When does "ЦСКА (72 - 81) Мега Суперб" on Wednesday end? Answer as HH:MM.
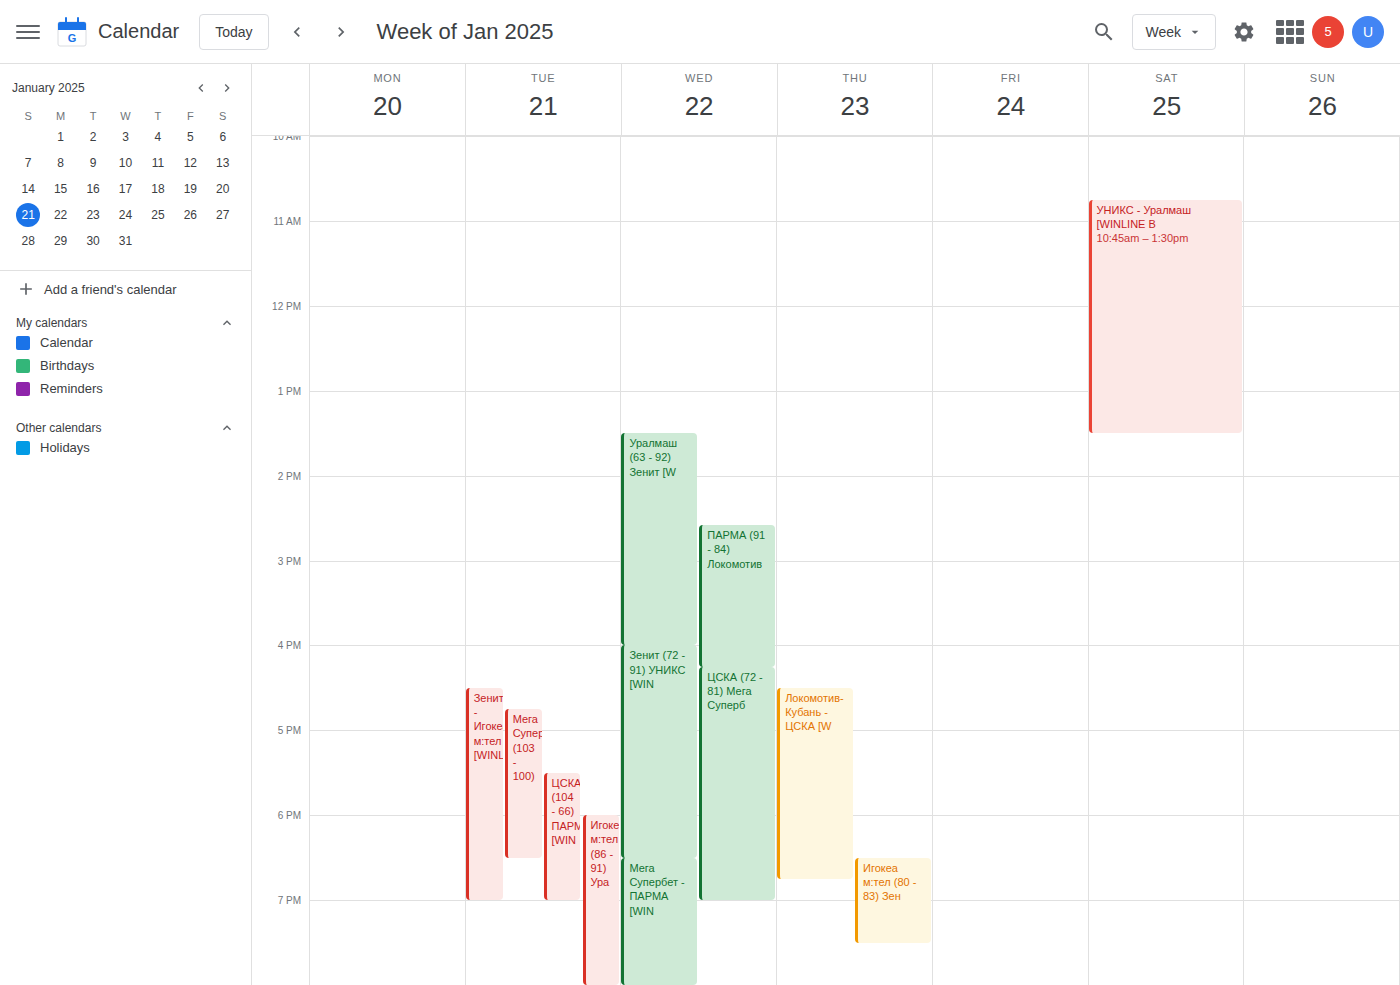
19:00